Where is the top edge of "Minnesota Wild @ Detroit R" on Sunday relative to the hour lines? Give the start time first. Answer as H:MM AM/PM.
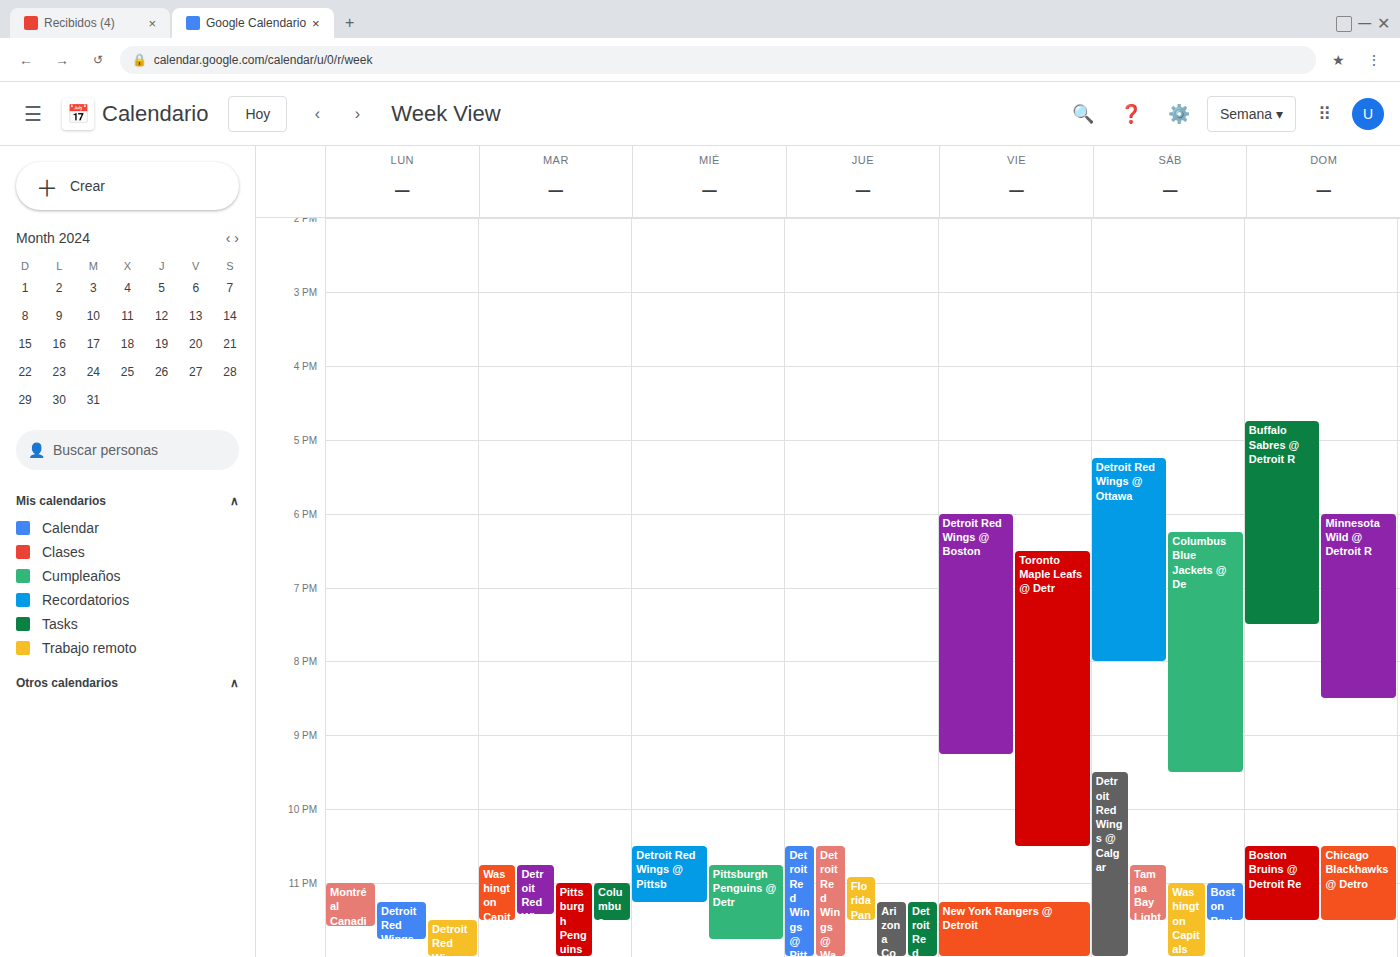
6:00 PM -- exactly on the 6 PM line.